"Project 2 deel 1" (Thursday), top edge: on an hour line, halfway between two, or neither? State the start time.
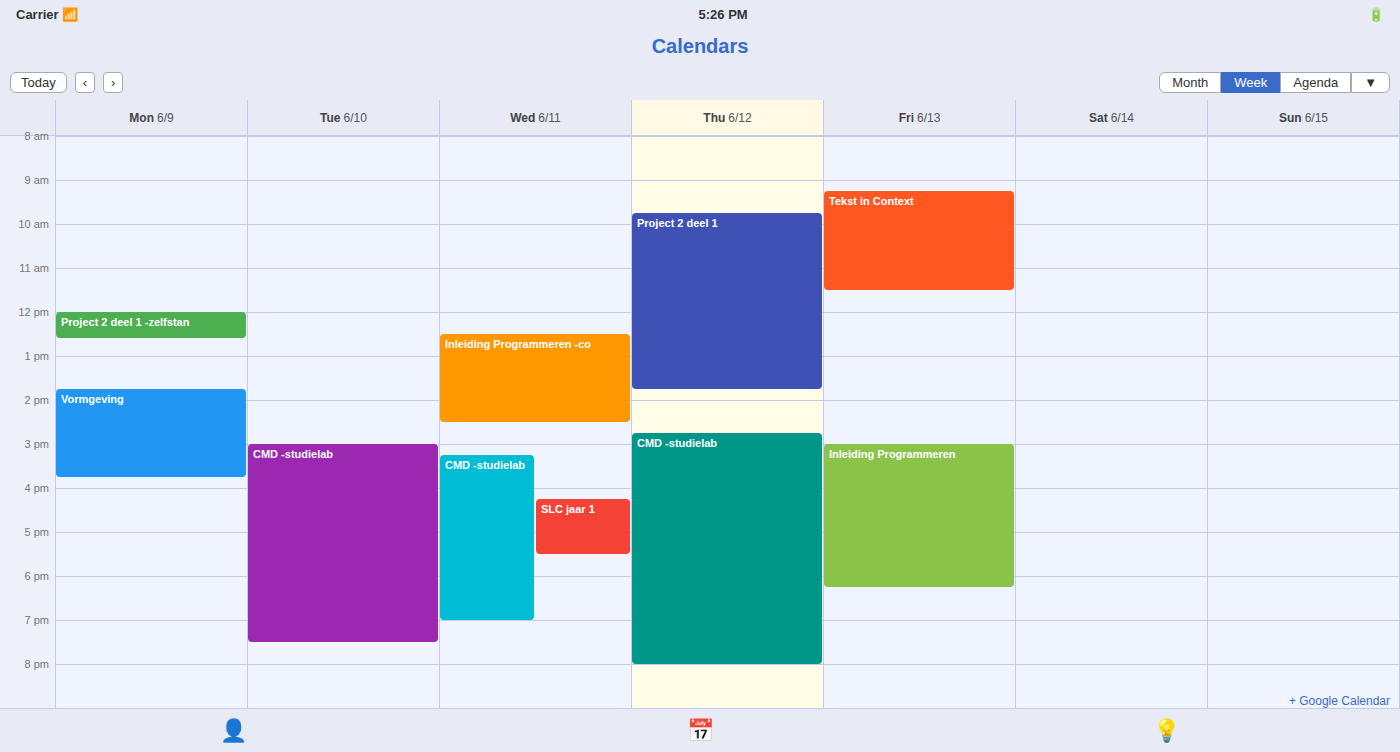
9:45 AM -- neither: three quarters of the way from the 9 AM line to the 10 AM line.